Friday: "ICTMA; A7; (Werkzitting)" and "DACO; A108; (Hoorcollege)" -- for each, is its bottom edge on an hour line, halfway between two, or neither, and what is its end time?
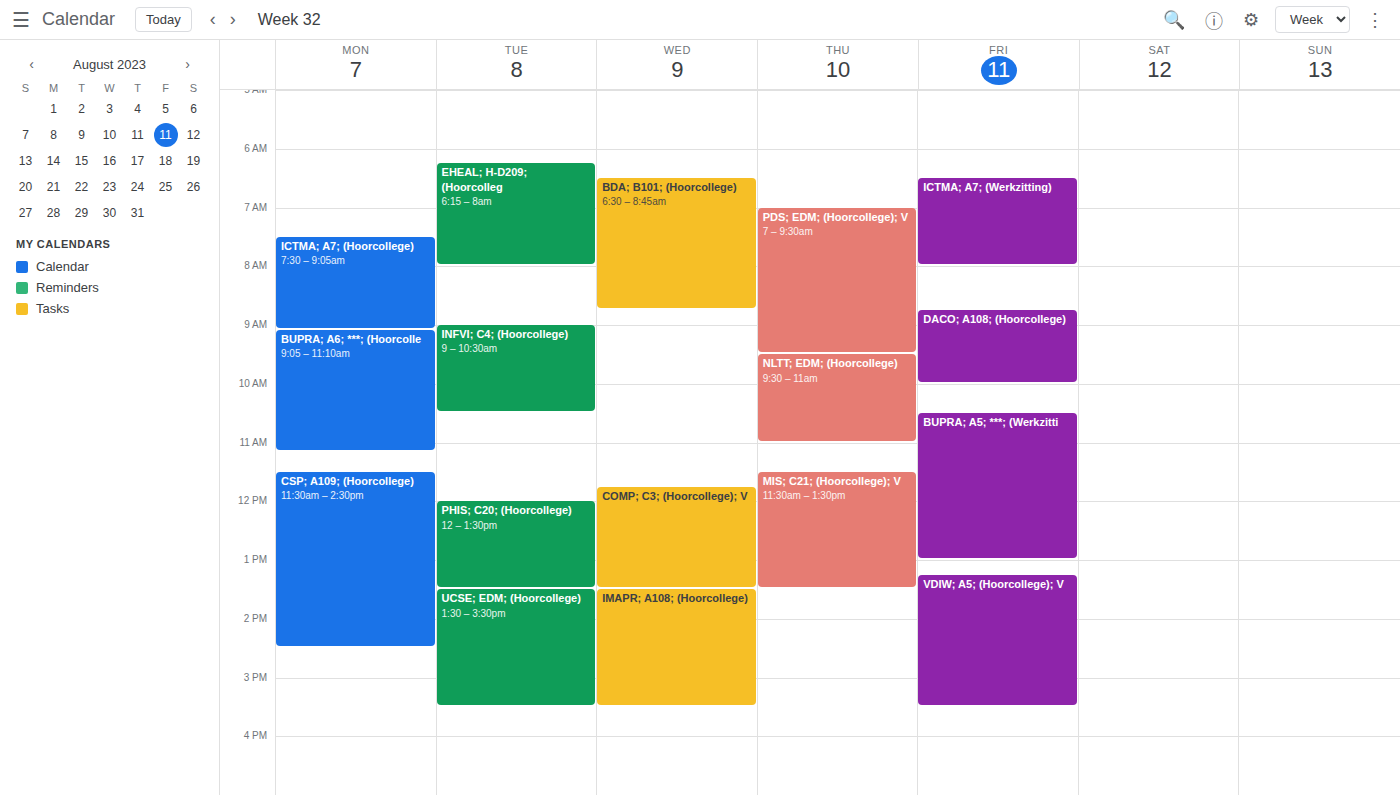
"ICTMA; A7; (Werkzitting)": 8:00 AM, exactly on the 8 AM line. "DACO; A108; (Hoorcollege)": 10:00 AM, exactly on the 10 AM line.